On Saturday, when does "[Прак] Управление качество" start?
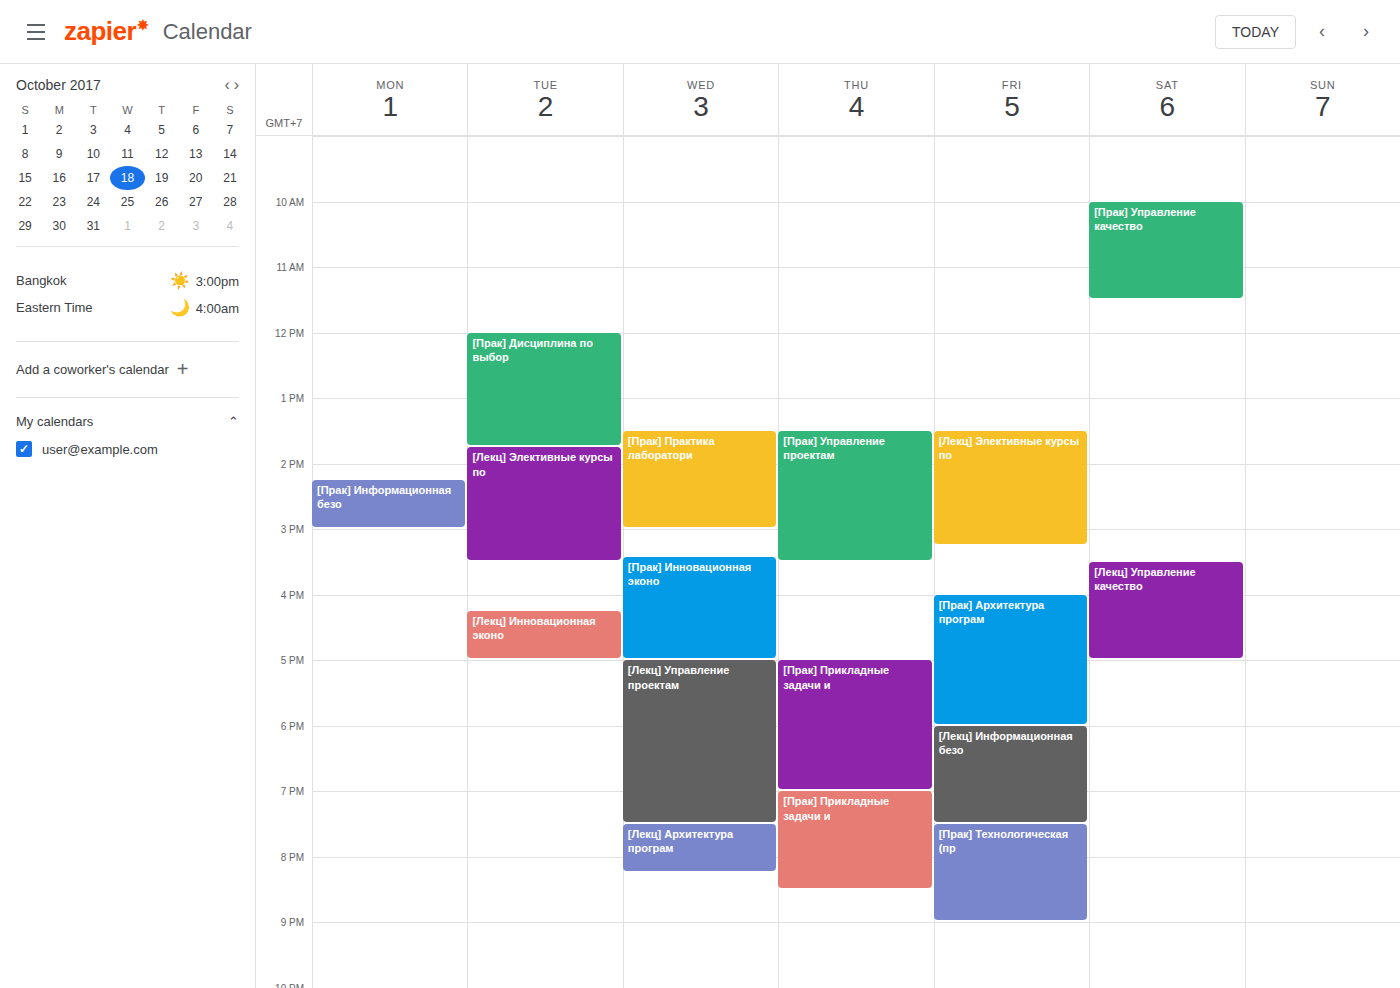
10:00